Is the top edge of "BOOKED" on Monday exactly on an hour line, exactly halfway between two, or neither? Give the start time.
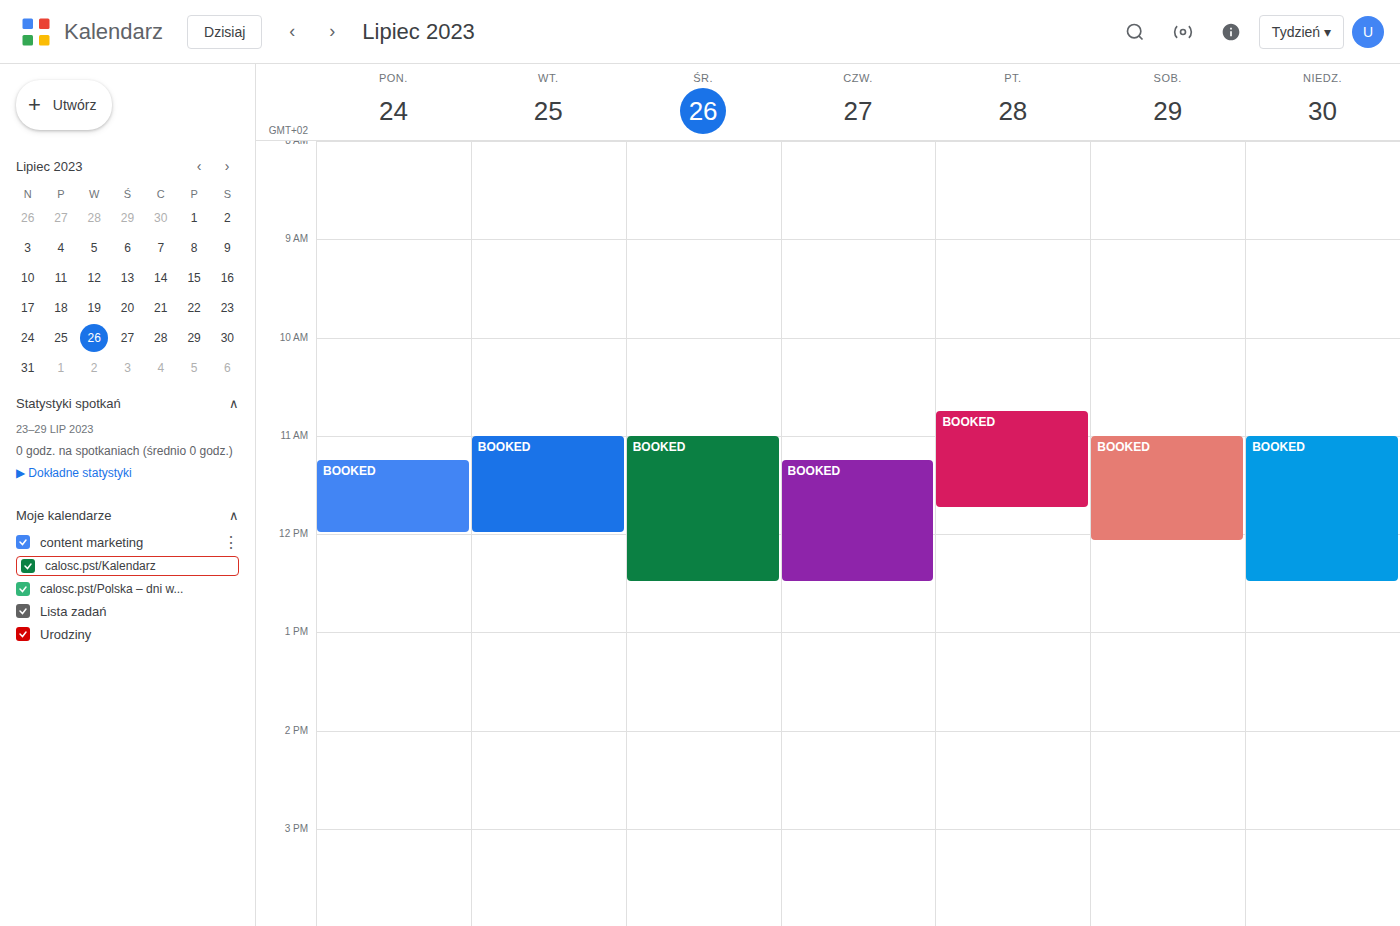
11:15 AM -- neither: a quarter of the way from the 11 AM line to the 12 PM line.